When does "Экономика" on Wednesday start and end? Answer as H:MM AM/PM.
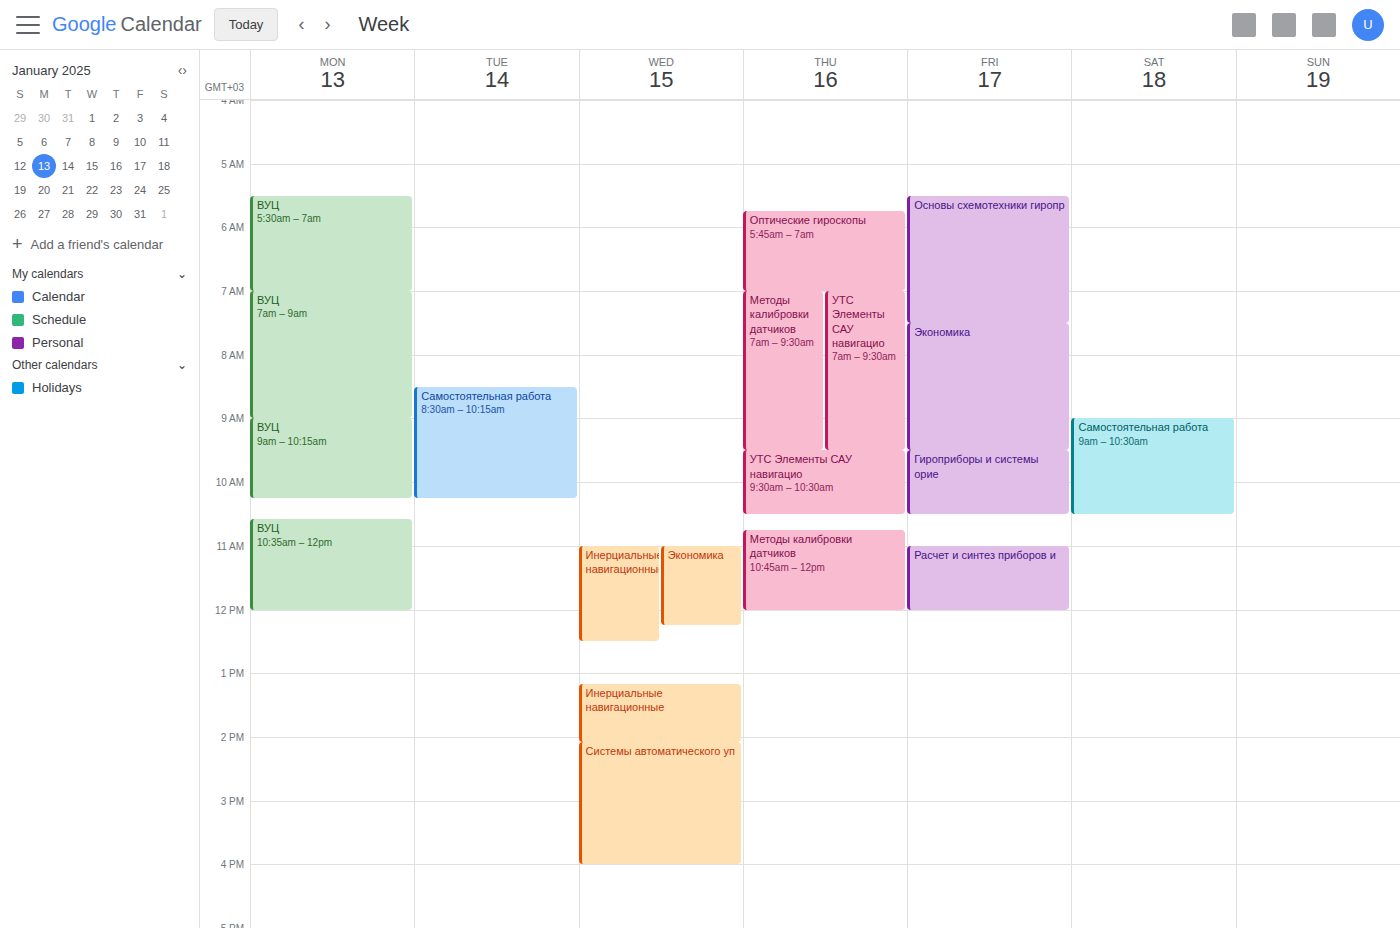
11:00 AM to 12:15 PM